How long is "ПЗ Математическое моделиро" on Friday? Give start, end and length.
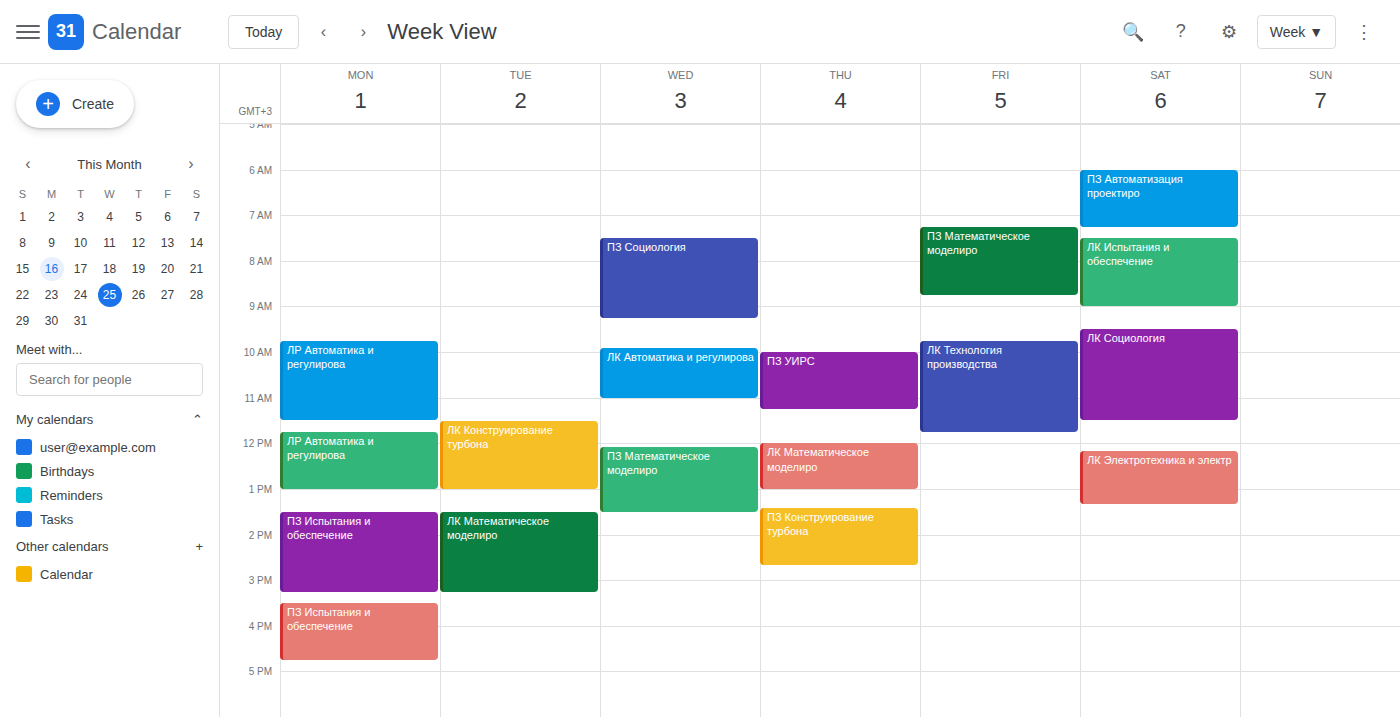
7:15 AM to 8:45 AM, 1 hour 30 minutes